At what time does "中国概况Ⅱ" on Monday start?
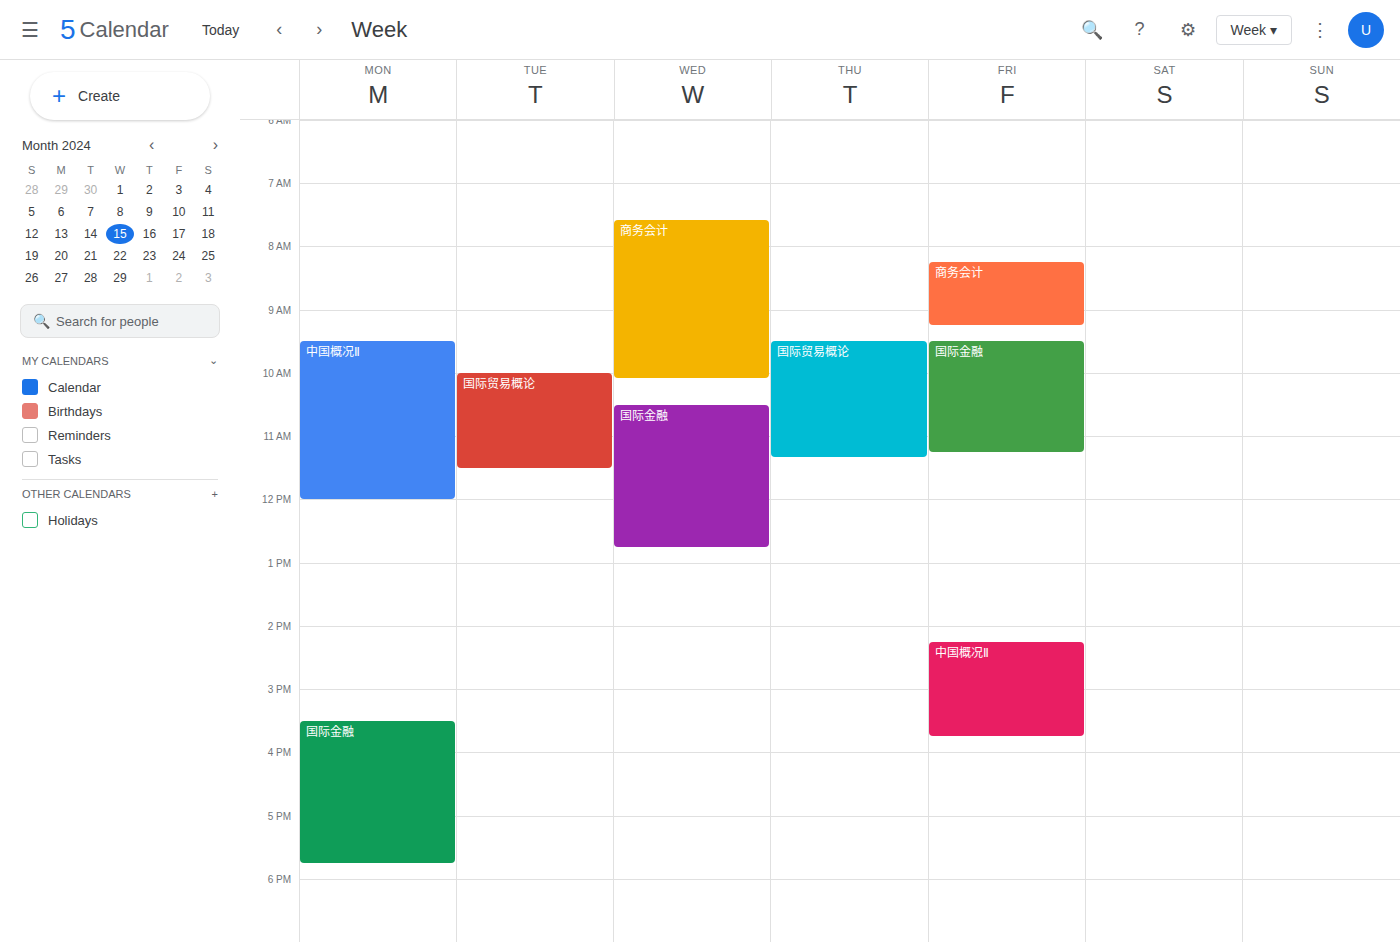
9:30 AM